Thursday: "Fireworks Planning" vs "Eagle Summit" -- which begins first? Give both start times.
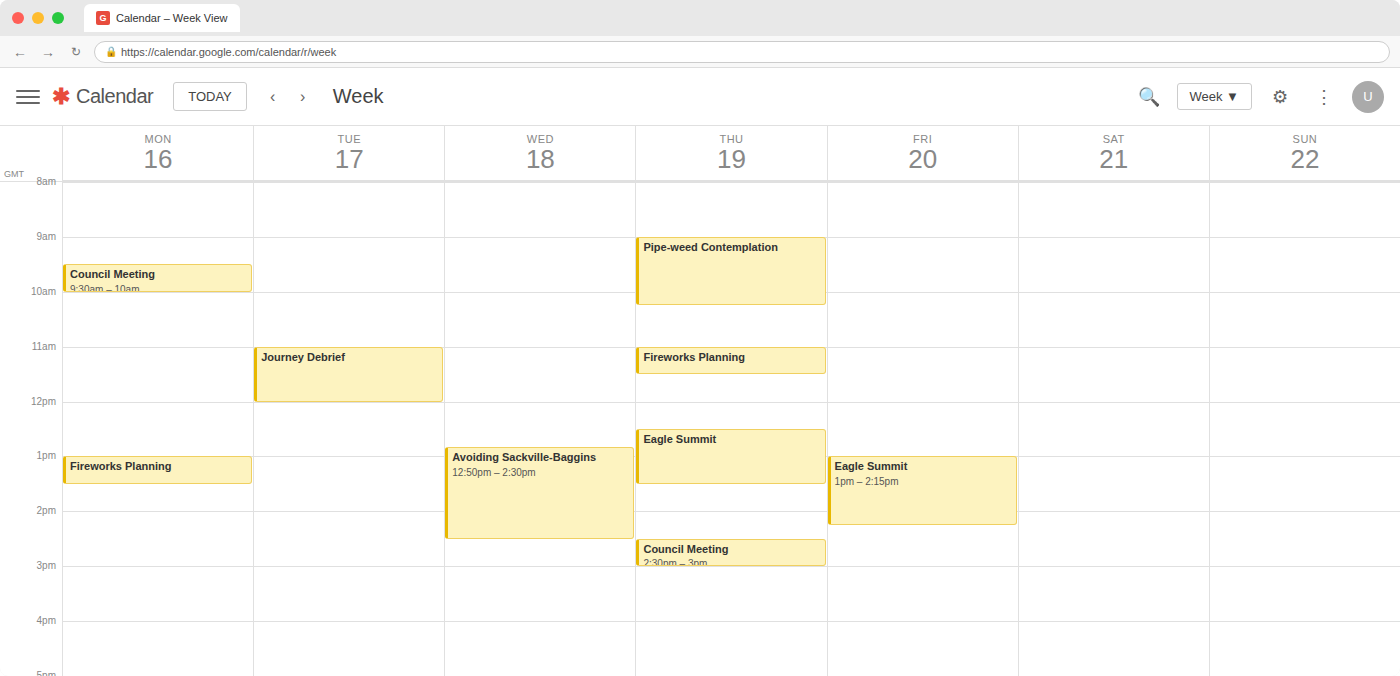
"Fireworks Planning" 11:00 AM; "Eagle Summit" 12:30 PM.